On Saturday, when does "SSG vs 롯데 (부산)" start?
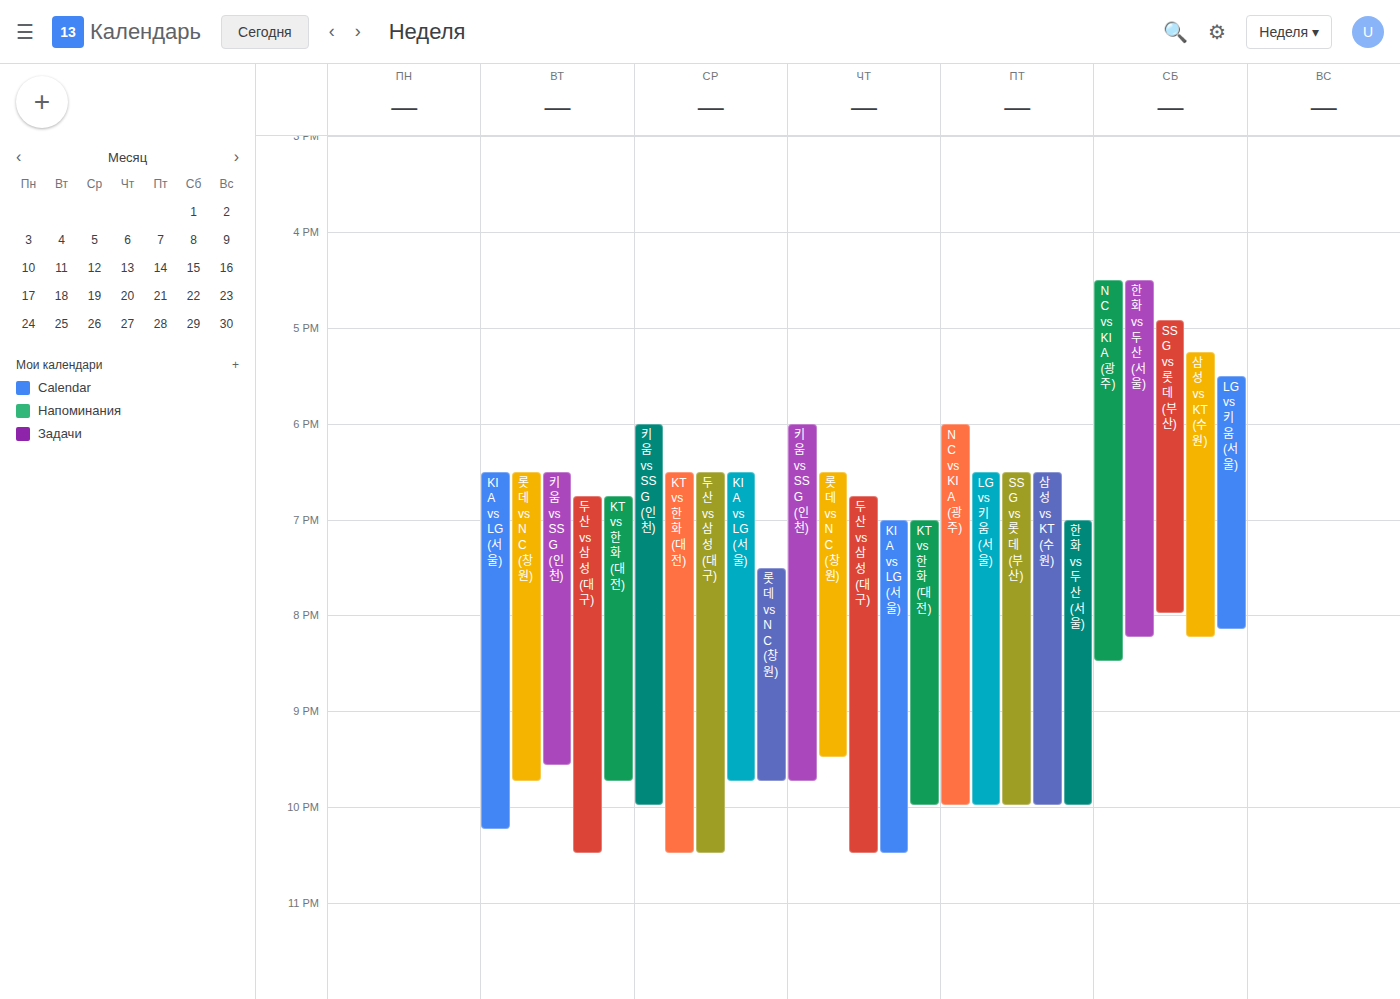
16:55